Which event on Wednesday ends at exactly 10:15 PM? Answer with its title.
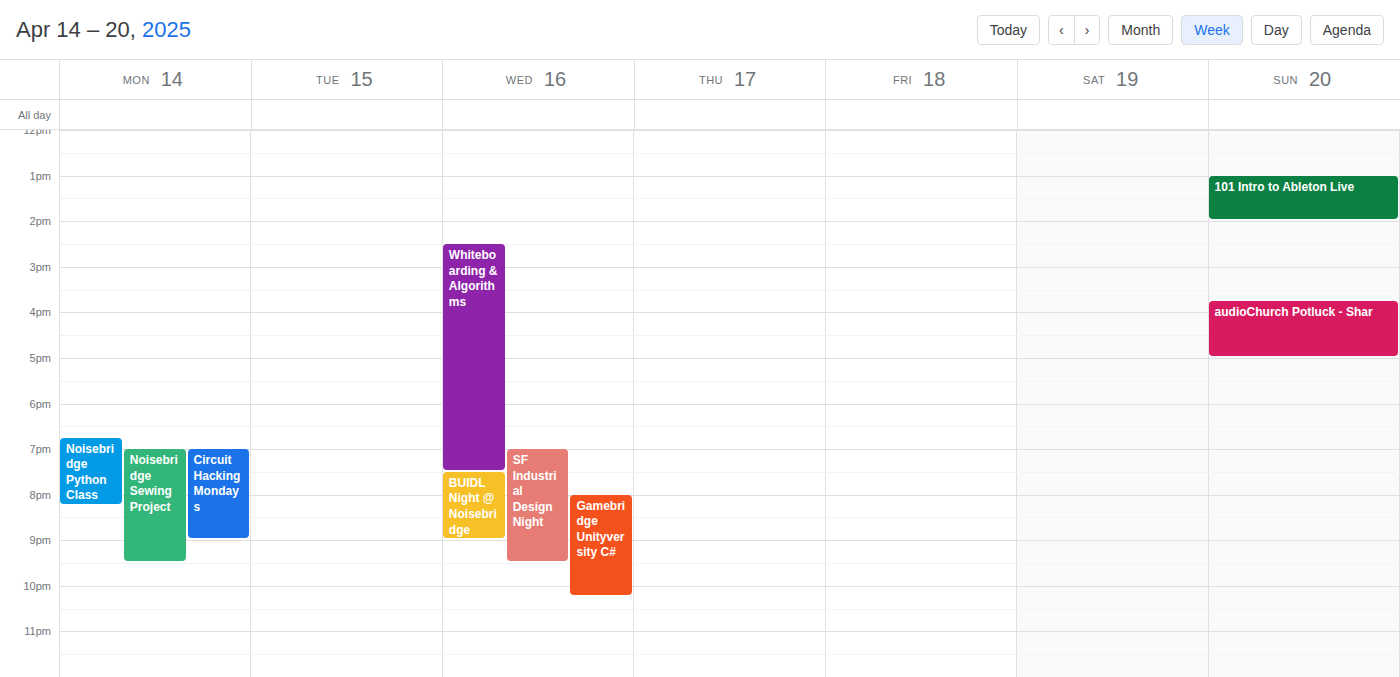
"Gamebridge Unityversity C#"